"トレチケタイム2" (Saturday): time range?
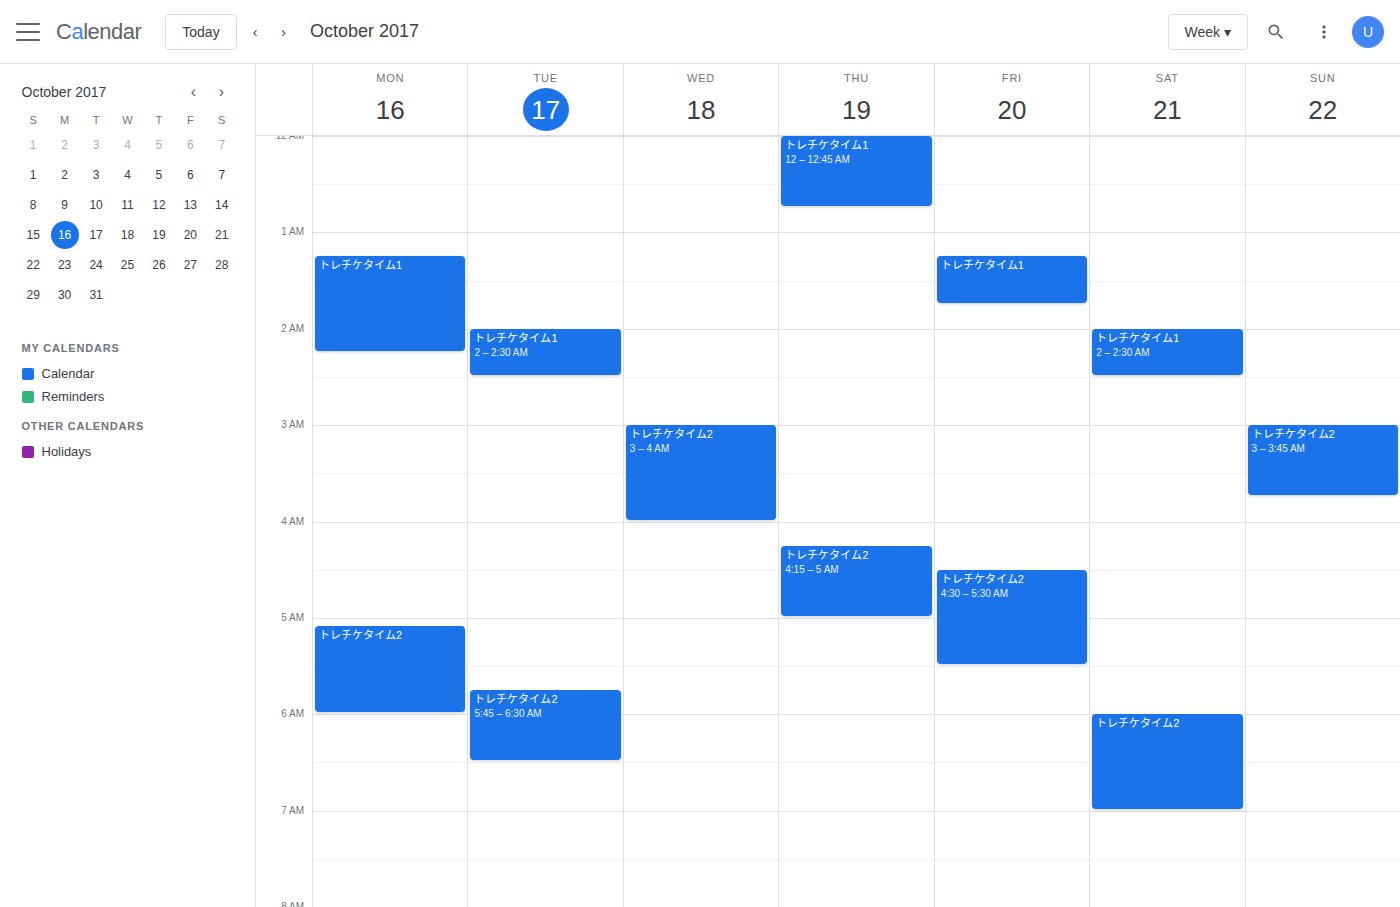
6:00 AM to 7:00 AM